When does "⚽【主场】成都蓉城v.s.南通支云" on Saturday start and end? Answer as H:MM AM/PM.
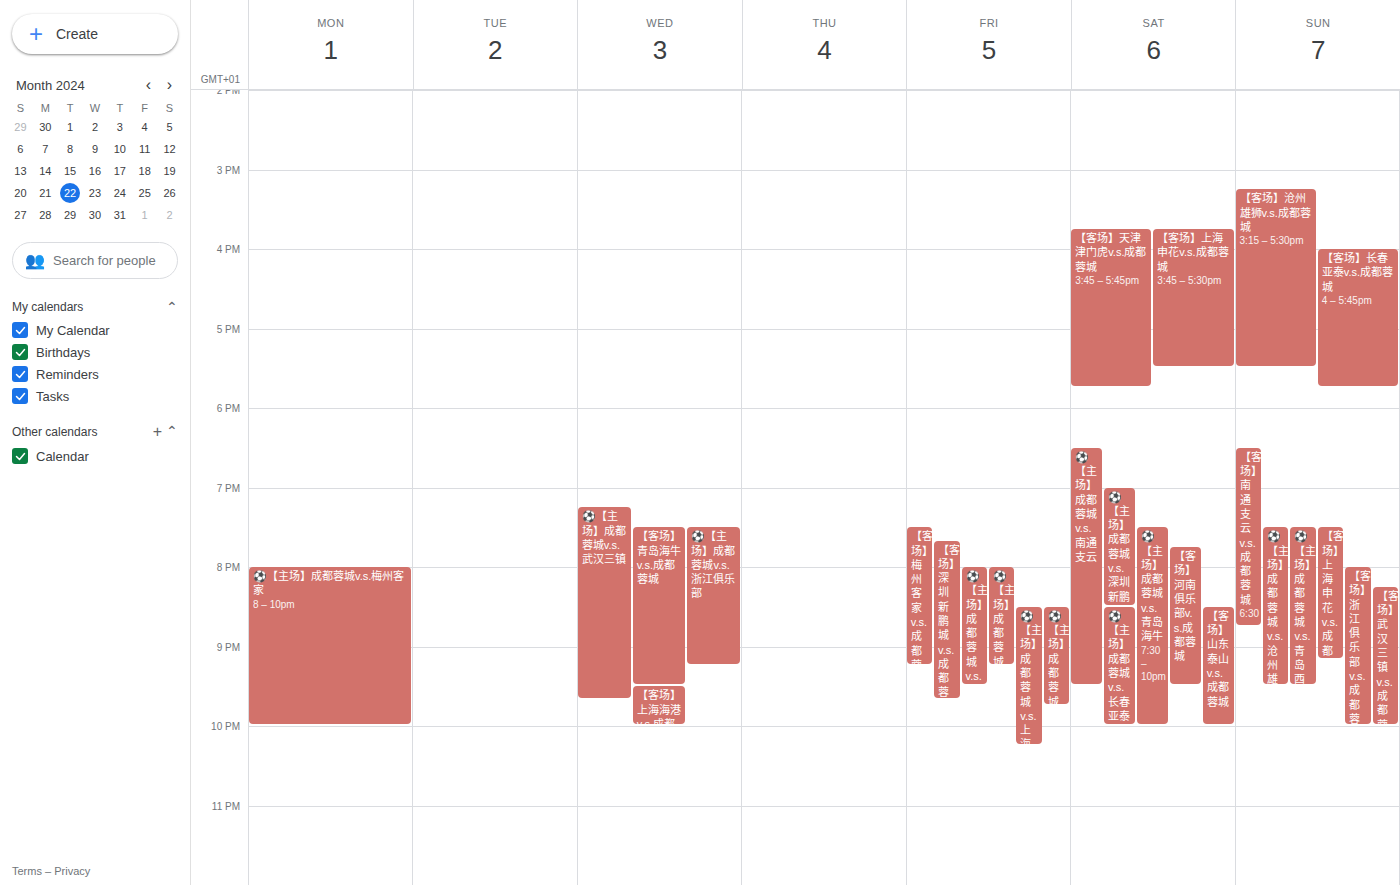
6:30 PM to 9:30 PM